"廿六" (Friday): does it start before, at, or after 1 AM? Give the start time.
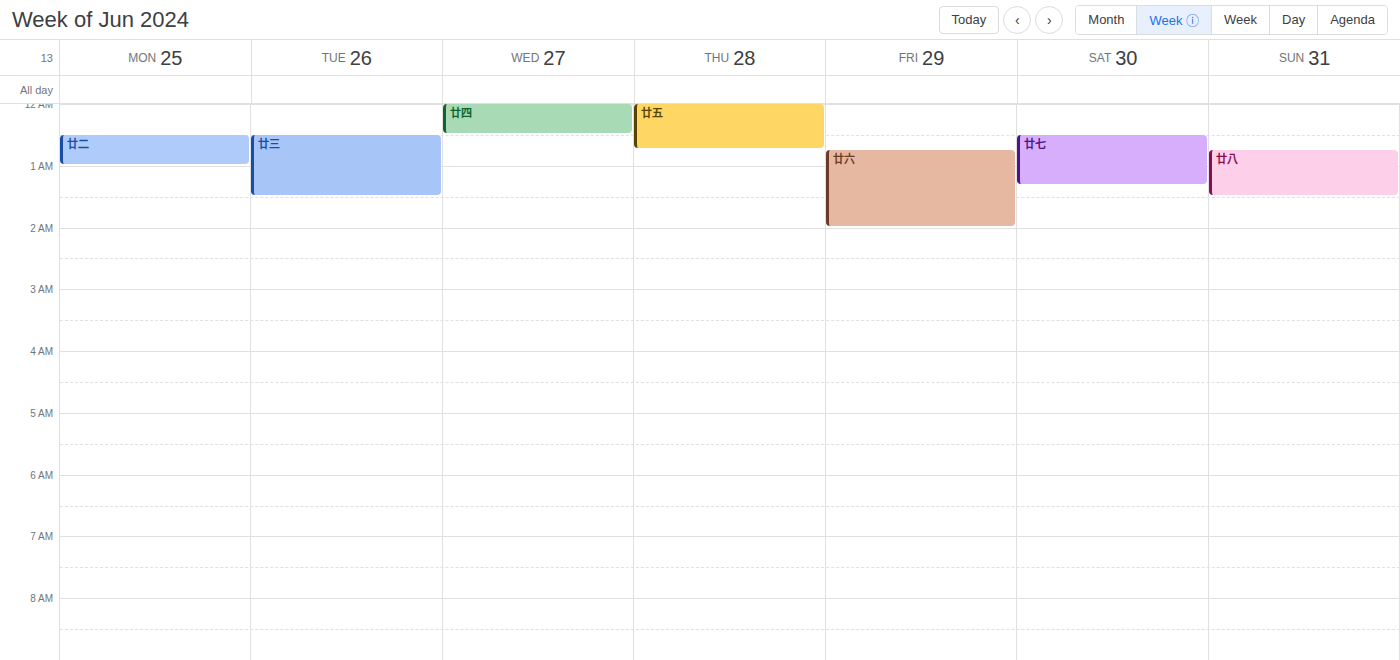
12:45 AM -- before 1 AM, 15 minutes above the 1 AM line.